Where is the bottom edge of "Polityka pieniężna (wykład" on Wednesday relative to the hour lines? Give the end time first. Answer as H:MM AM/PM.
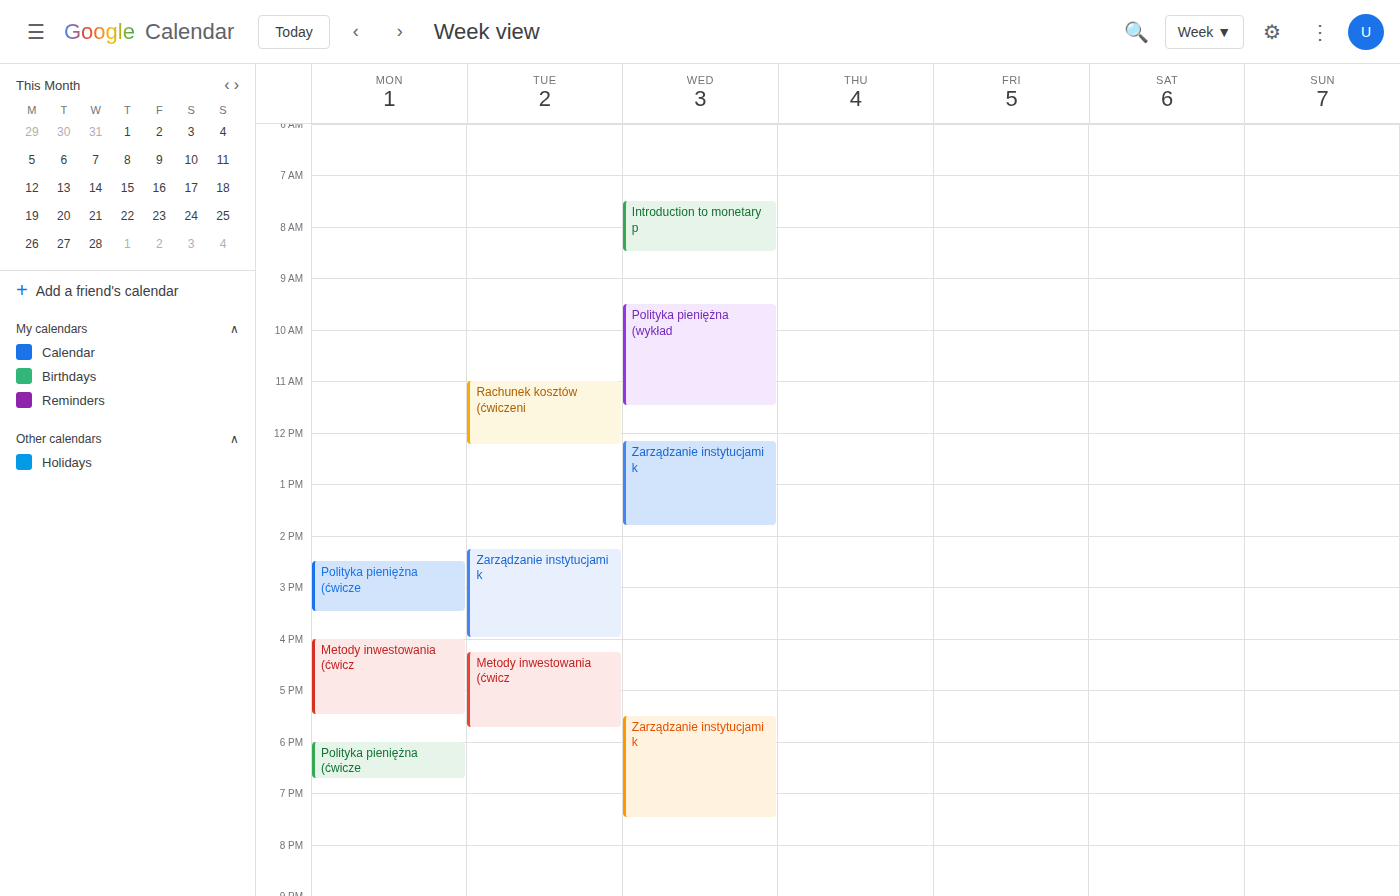
11:30 AM -- halfway between the 11 AM and 12 PM lines.